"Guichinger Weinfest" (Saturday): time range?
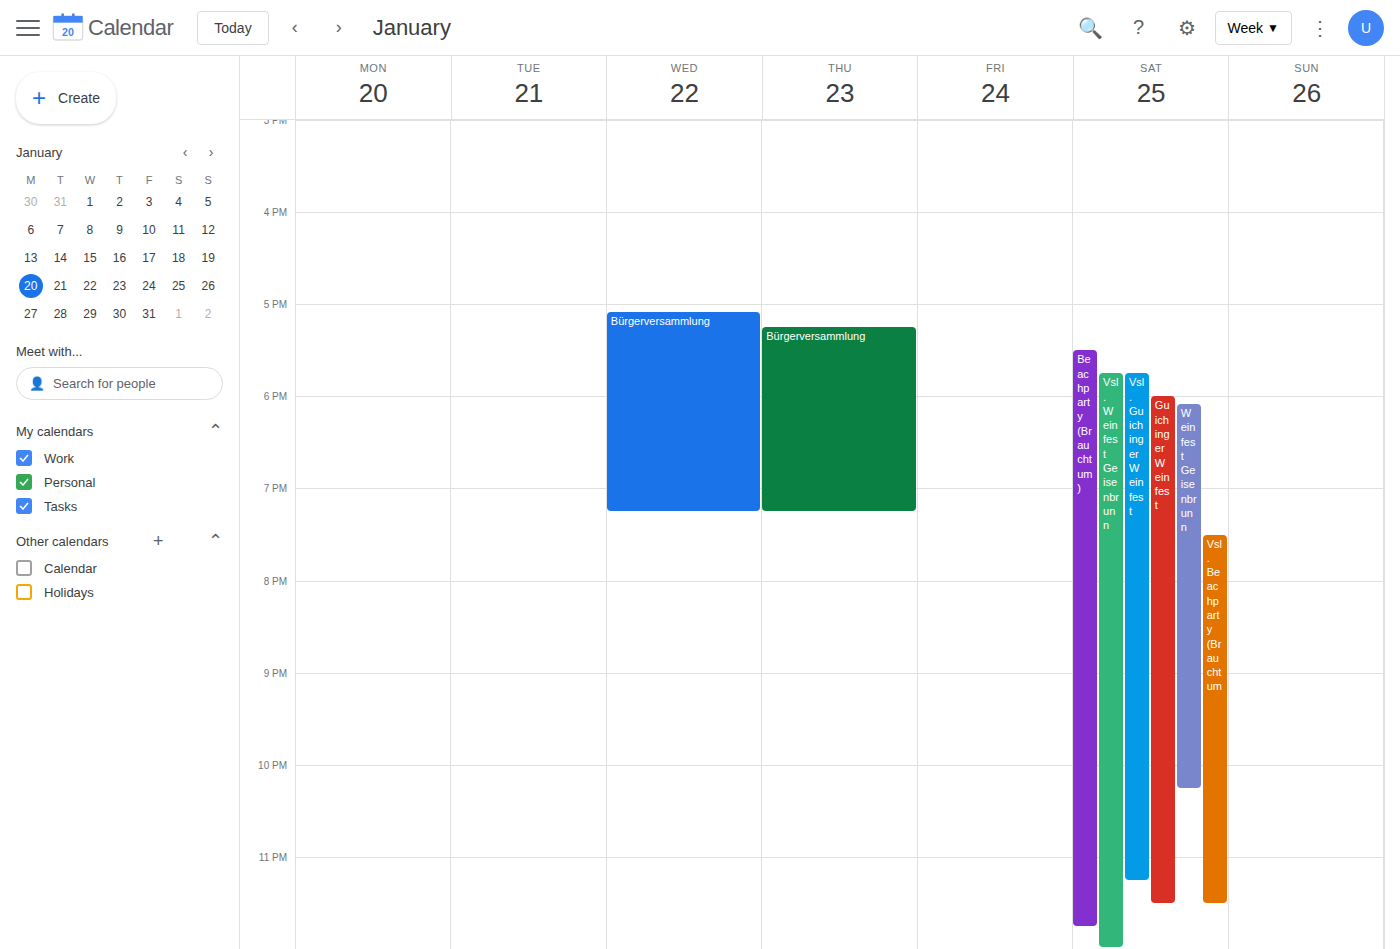
18:00 to 23:30